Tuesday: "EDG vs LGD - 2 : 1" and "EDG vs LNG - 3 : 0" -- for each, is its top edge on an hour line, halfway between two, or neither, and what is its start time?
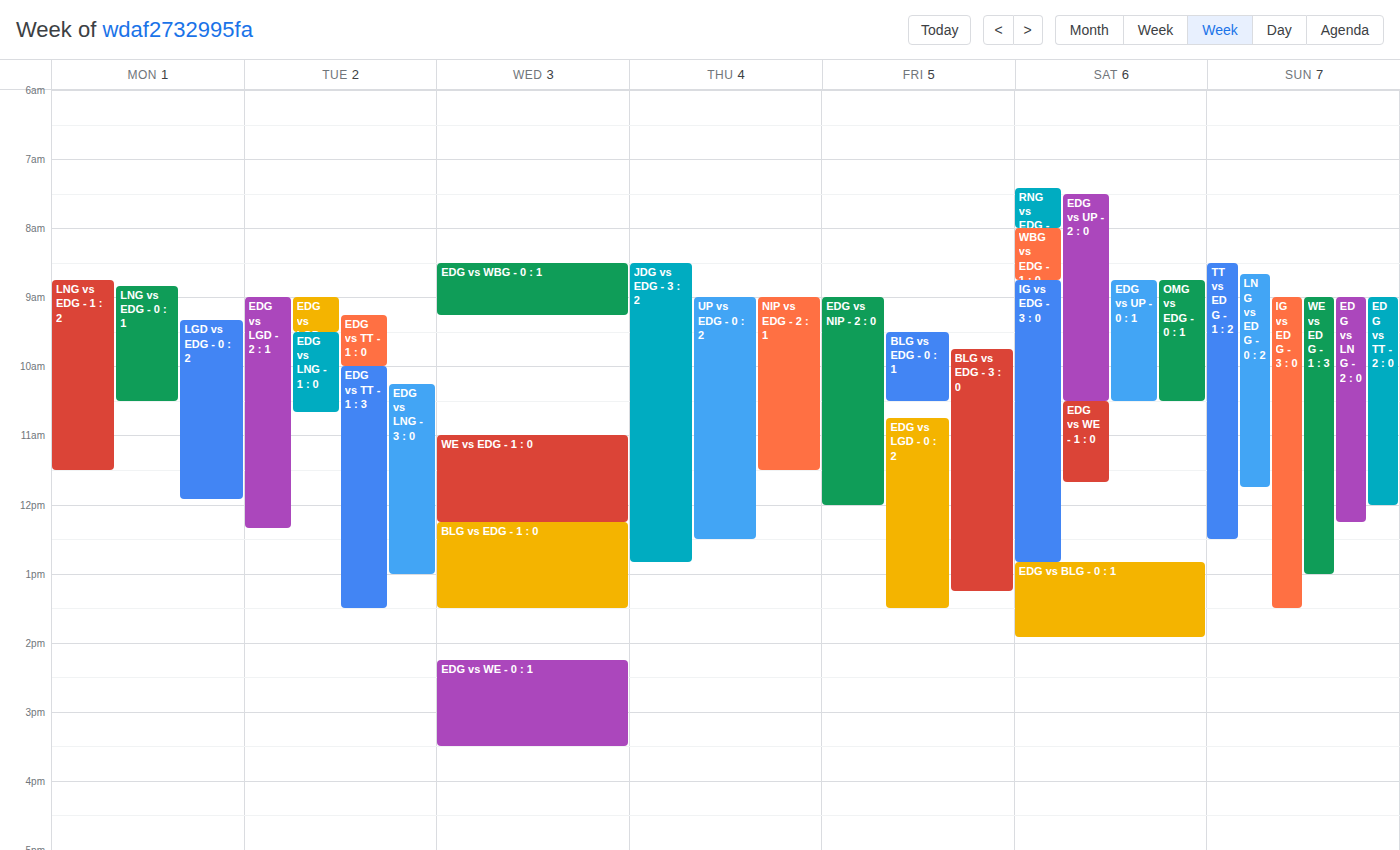
"EDG vs LGD - 2 : 1": 9:00 AM, exactly on the 9 AM line. "EDG vs LNG - 3 : 0": 10:15 AM, neither: a quarter of the way from the 10 AM line to the 11 AM line.